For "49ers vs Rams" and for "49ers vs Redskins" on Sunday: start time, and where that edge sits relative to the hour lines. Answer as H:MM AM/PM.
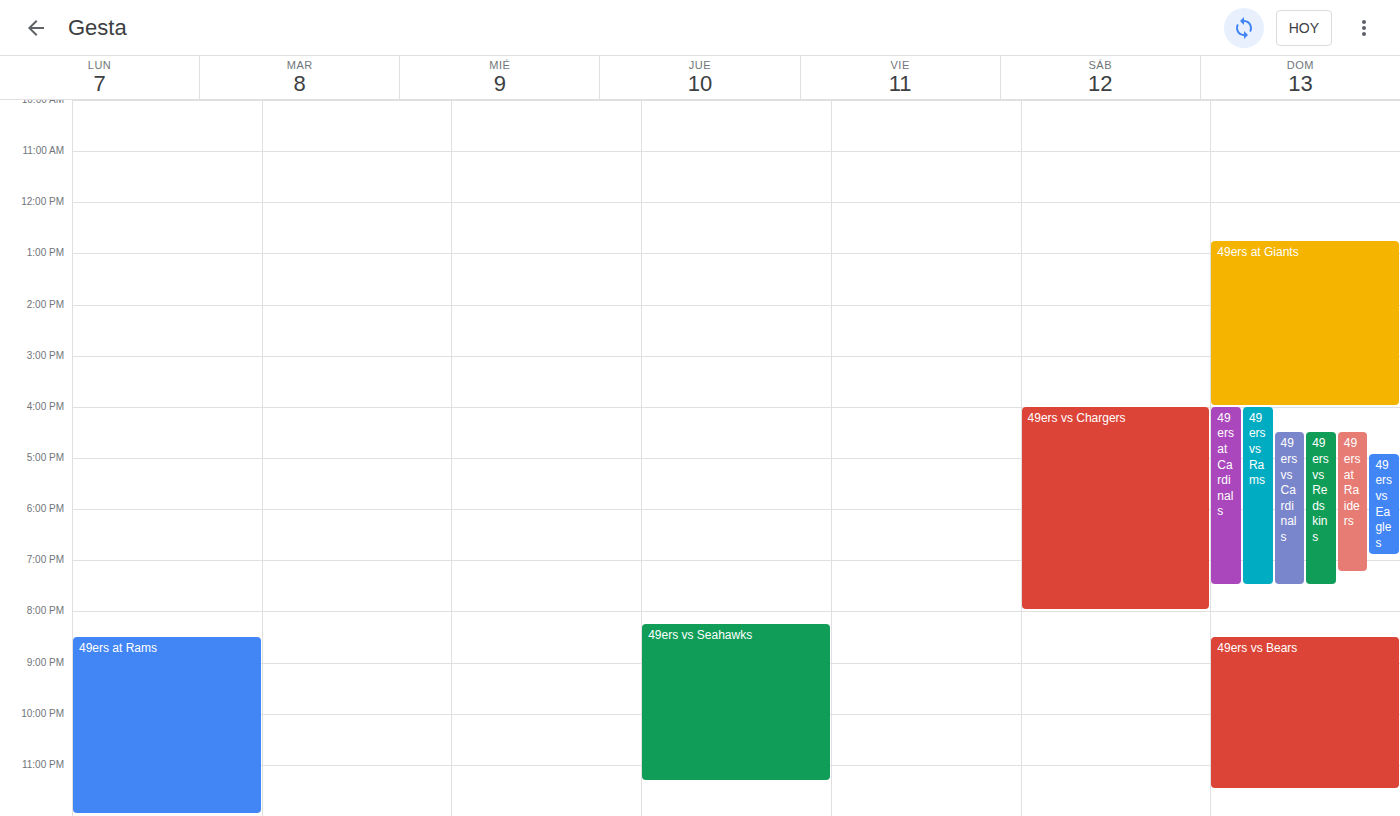
"49ers vs Rams": 4:00 PM, exactly on the 4 PM line. "49ers vs Redskins": 4:30 PM, halfway between the 4 PM and 5 PM lines.